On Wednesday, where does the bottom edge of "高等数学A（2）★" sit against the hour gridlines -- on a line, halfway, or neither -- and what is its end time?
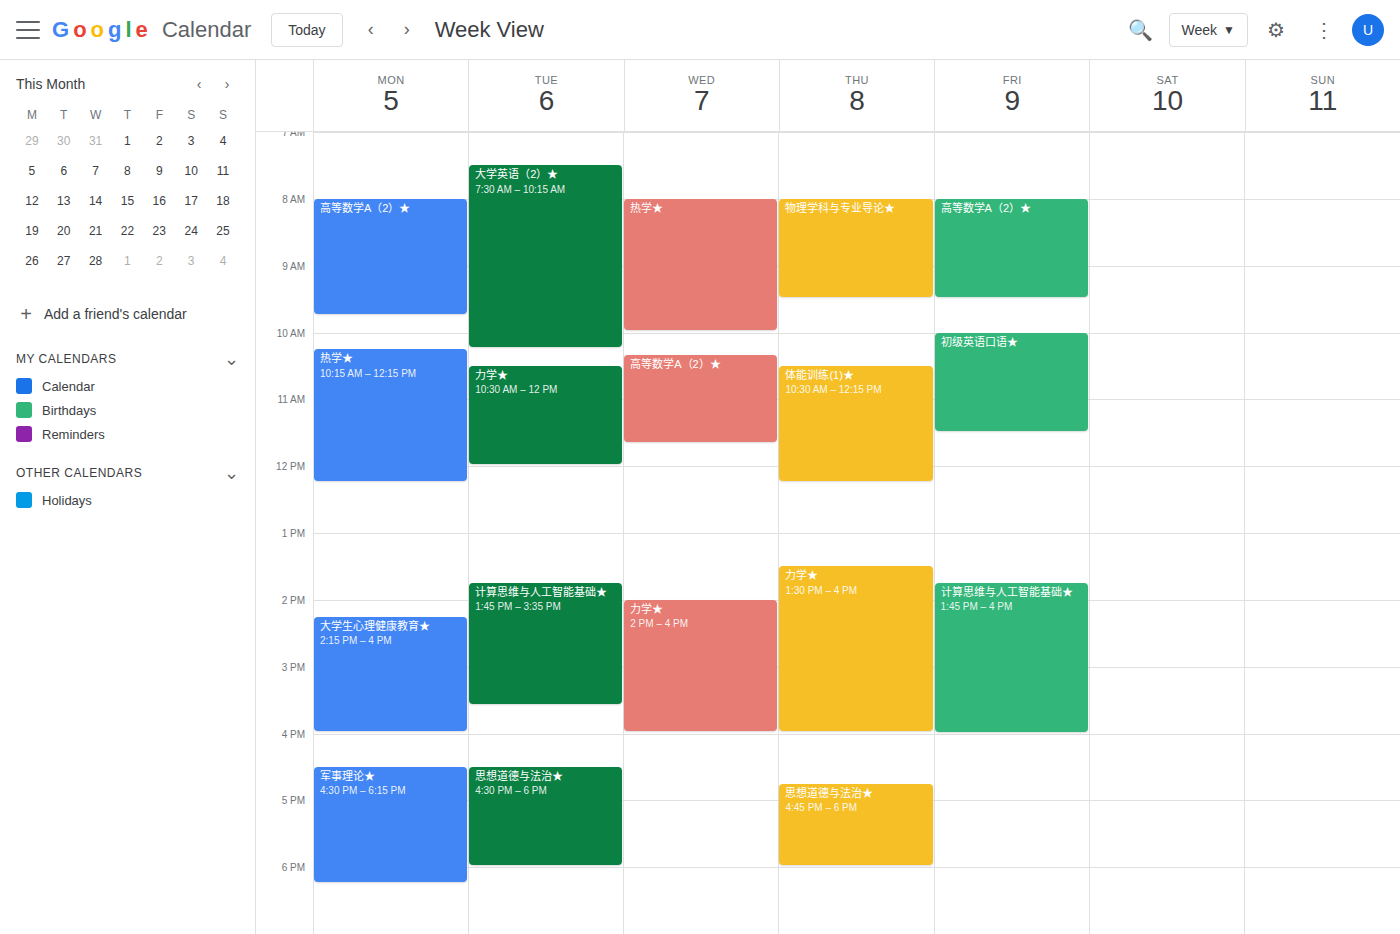
11:40 AM -- neither: 40 minutes below the 11 AM line and 20 minutes above the 12 PM line.